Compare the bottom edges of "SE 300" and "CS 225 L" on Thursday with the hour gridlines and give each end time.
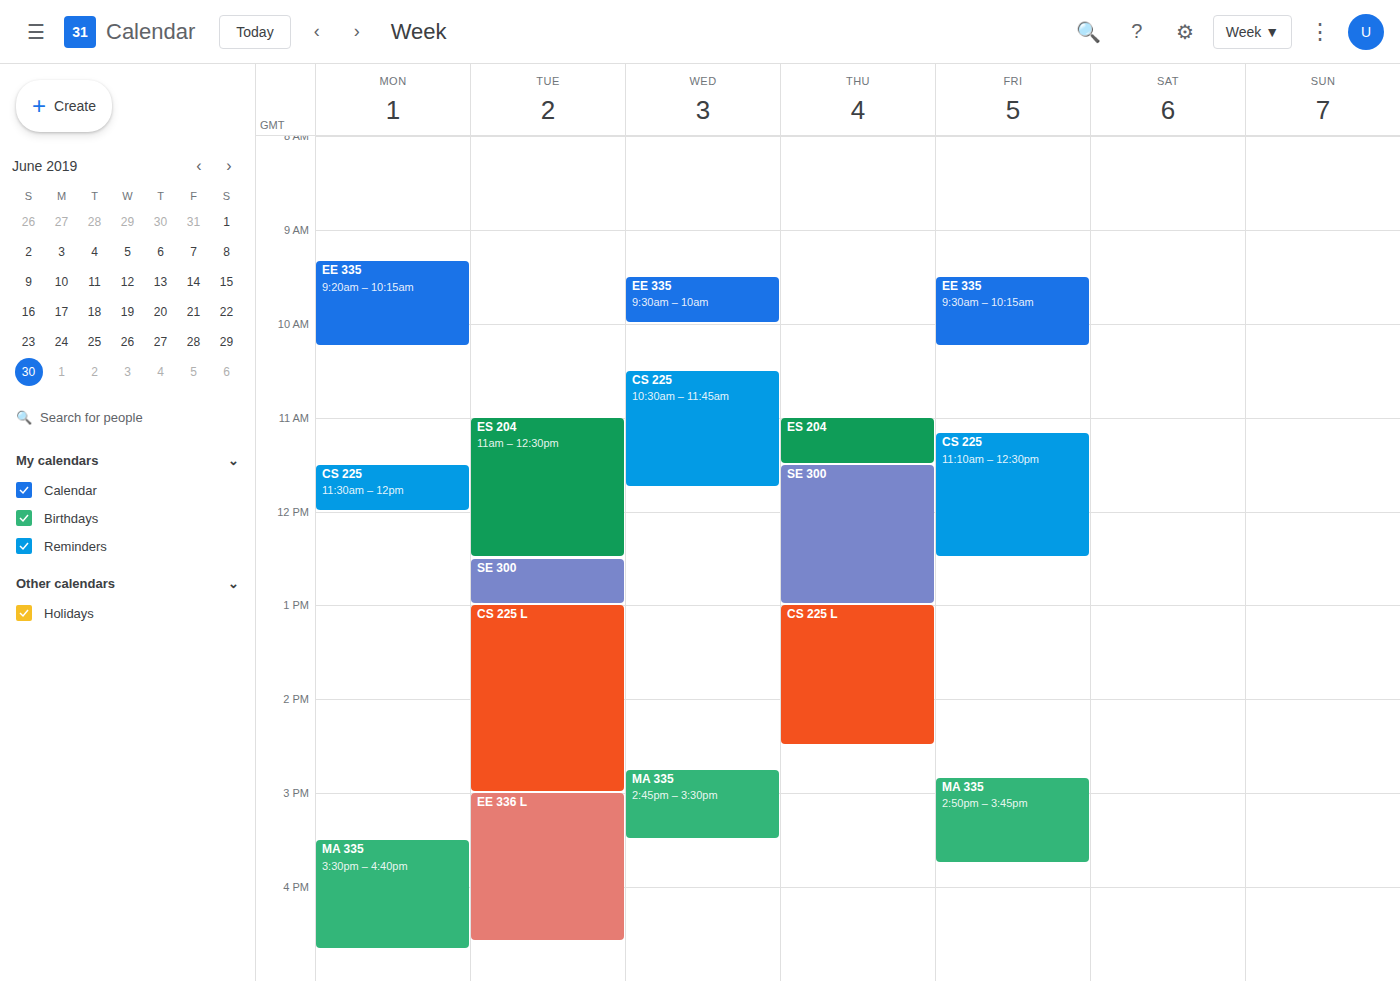
"SE 300": 1:00 PM, exactly on the 1 PM line. "CS 225 L": 2:30 PM, halfway between the 2 PM and 3 PM lines.